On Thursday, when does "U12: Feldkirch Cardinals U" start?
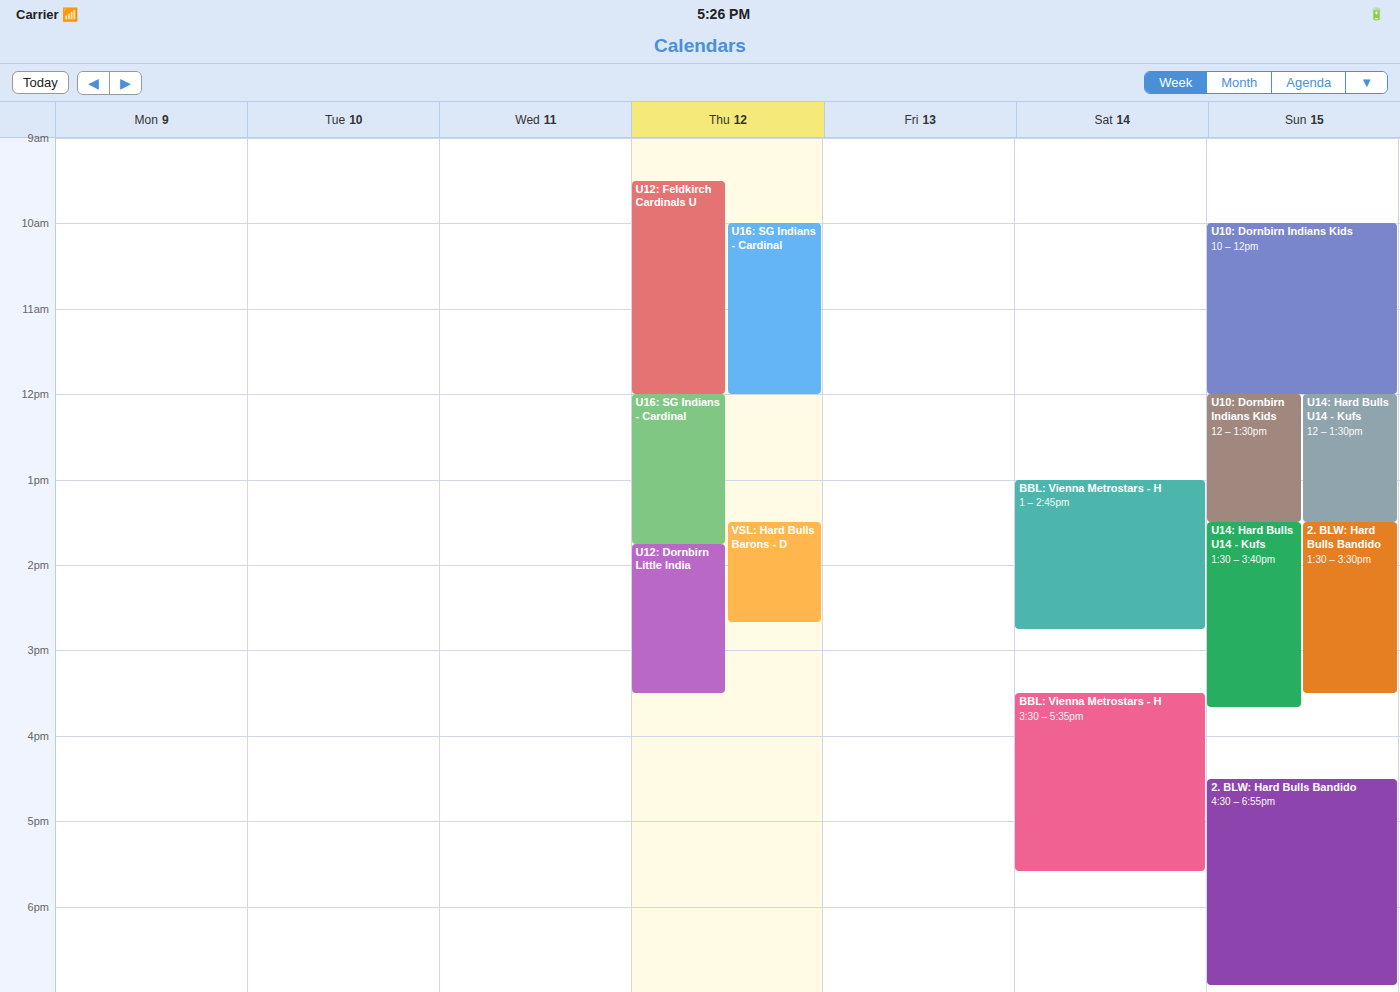
9:30 AM